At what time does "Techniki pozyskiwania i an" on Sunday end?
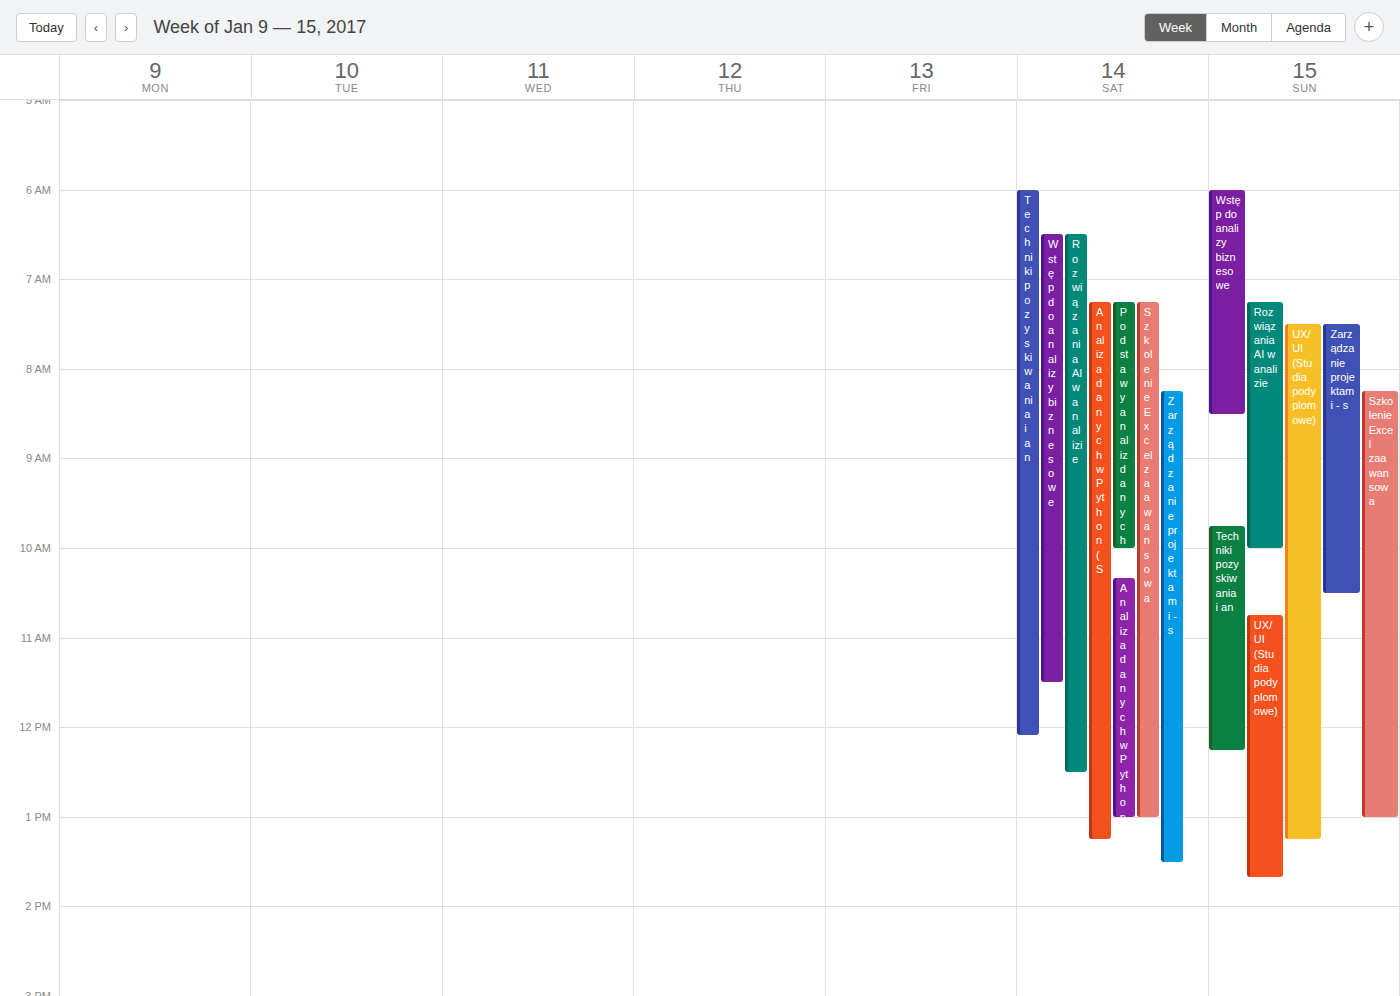
12:15 PM